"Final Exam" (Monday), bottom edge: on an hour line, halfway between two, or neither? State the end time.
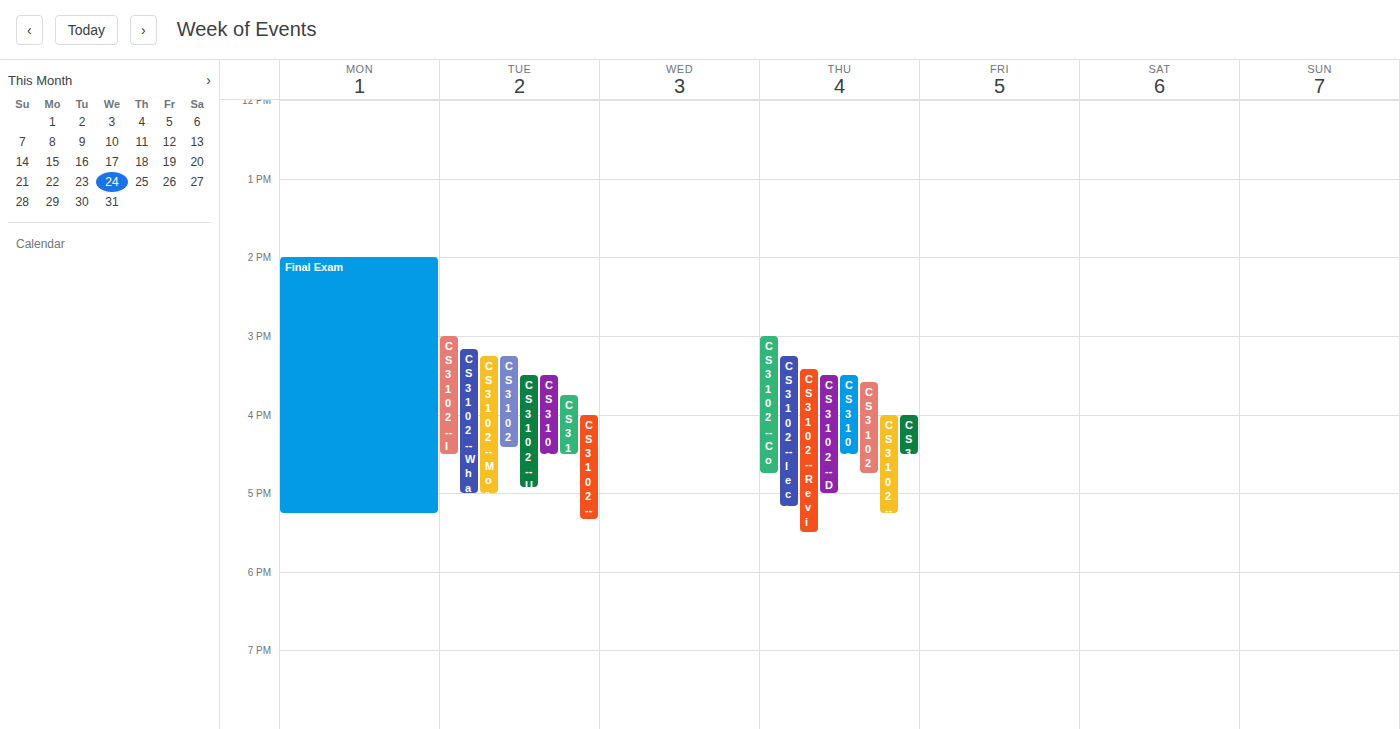
5:15 PM -- neither: a quarter of the way from the 5 PM line to the 6 PM line.